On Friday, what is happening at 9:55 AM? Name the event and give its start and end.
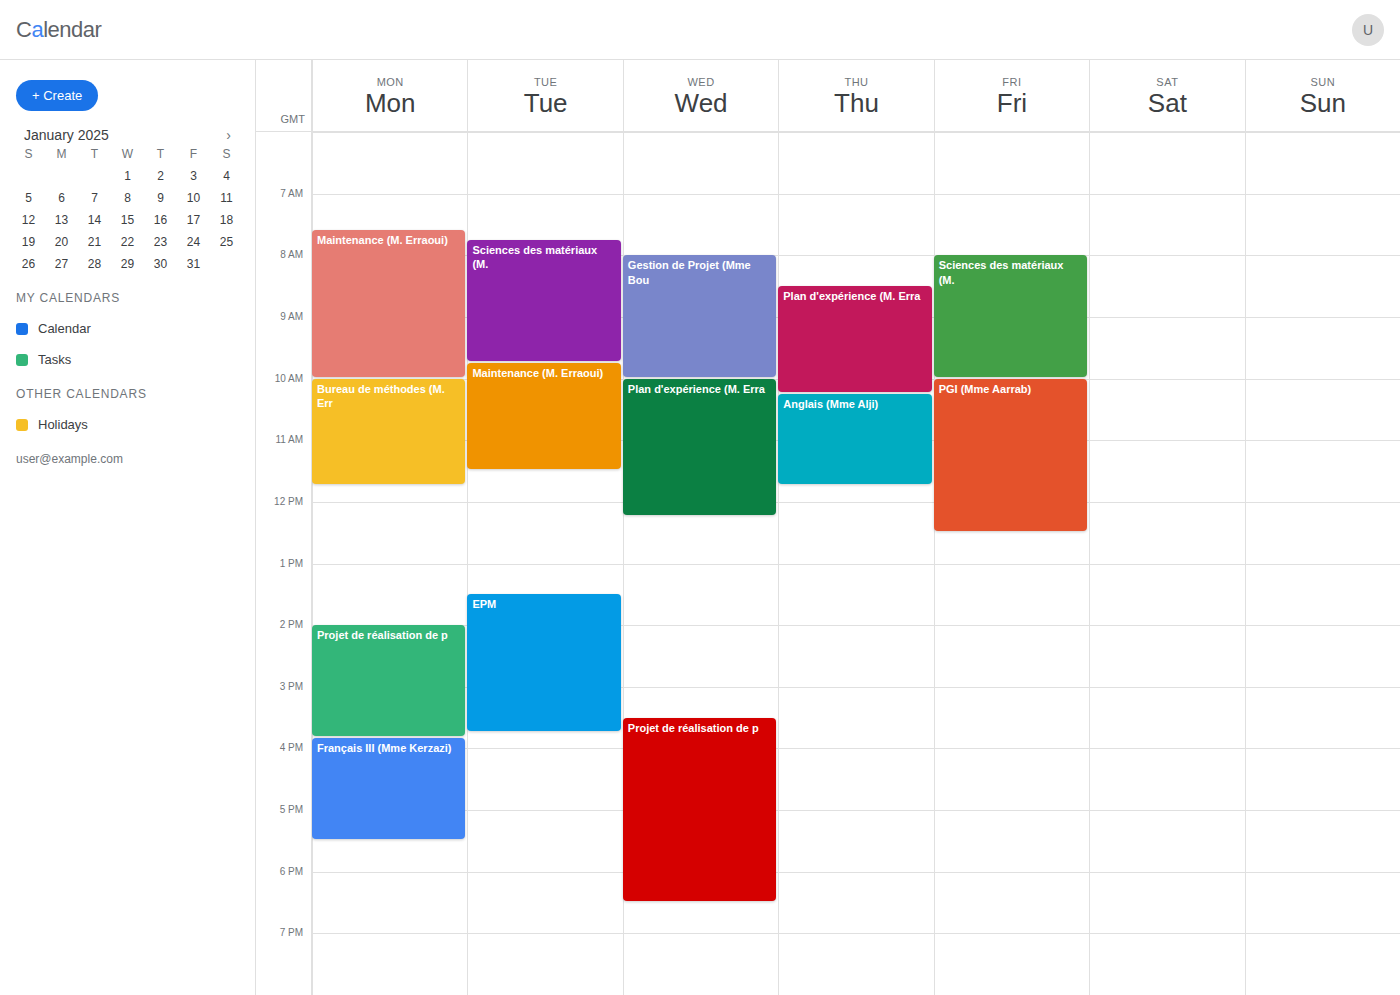
"Sciences des matériaux (M.", 8:00 AM to 10:00 AM